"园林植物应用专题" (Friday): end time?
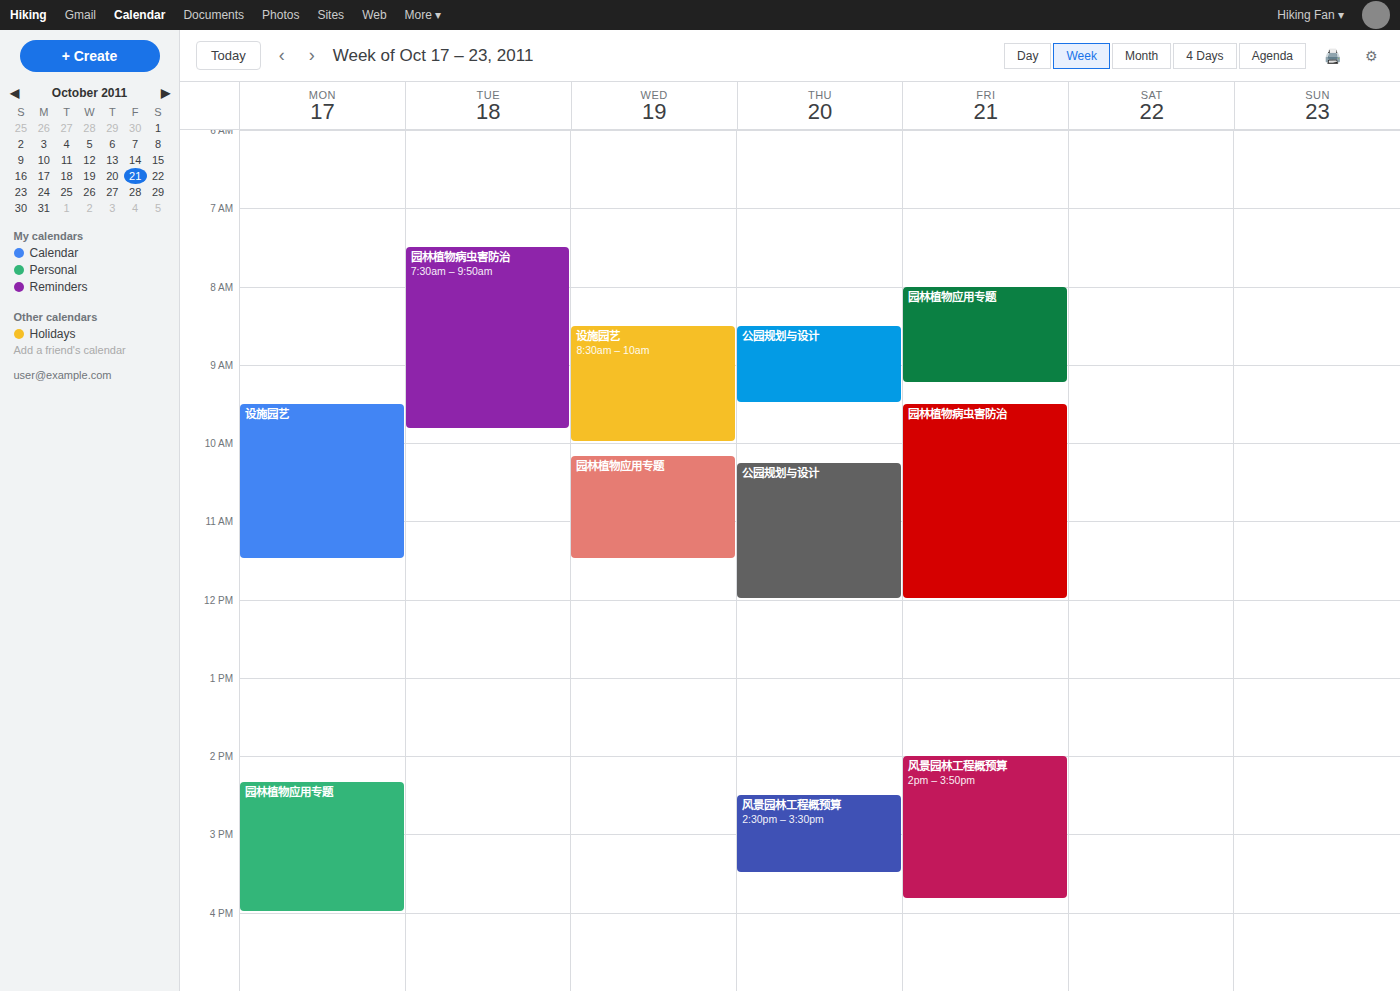
9:15 AM